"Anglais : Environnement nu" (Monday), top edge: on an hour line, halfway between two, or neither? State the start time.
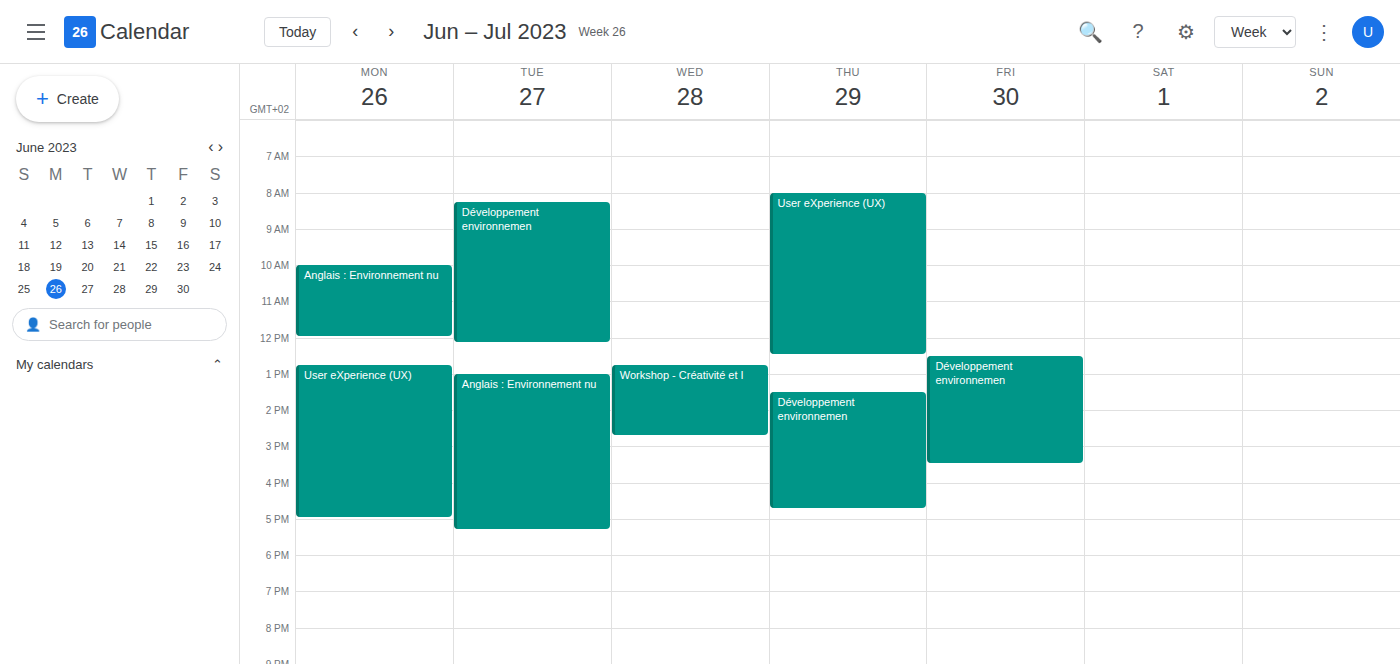
10:00 AM -- exactly on the 10 AM line.